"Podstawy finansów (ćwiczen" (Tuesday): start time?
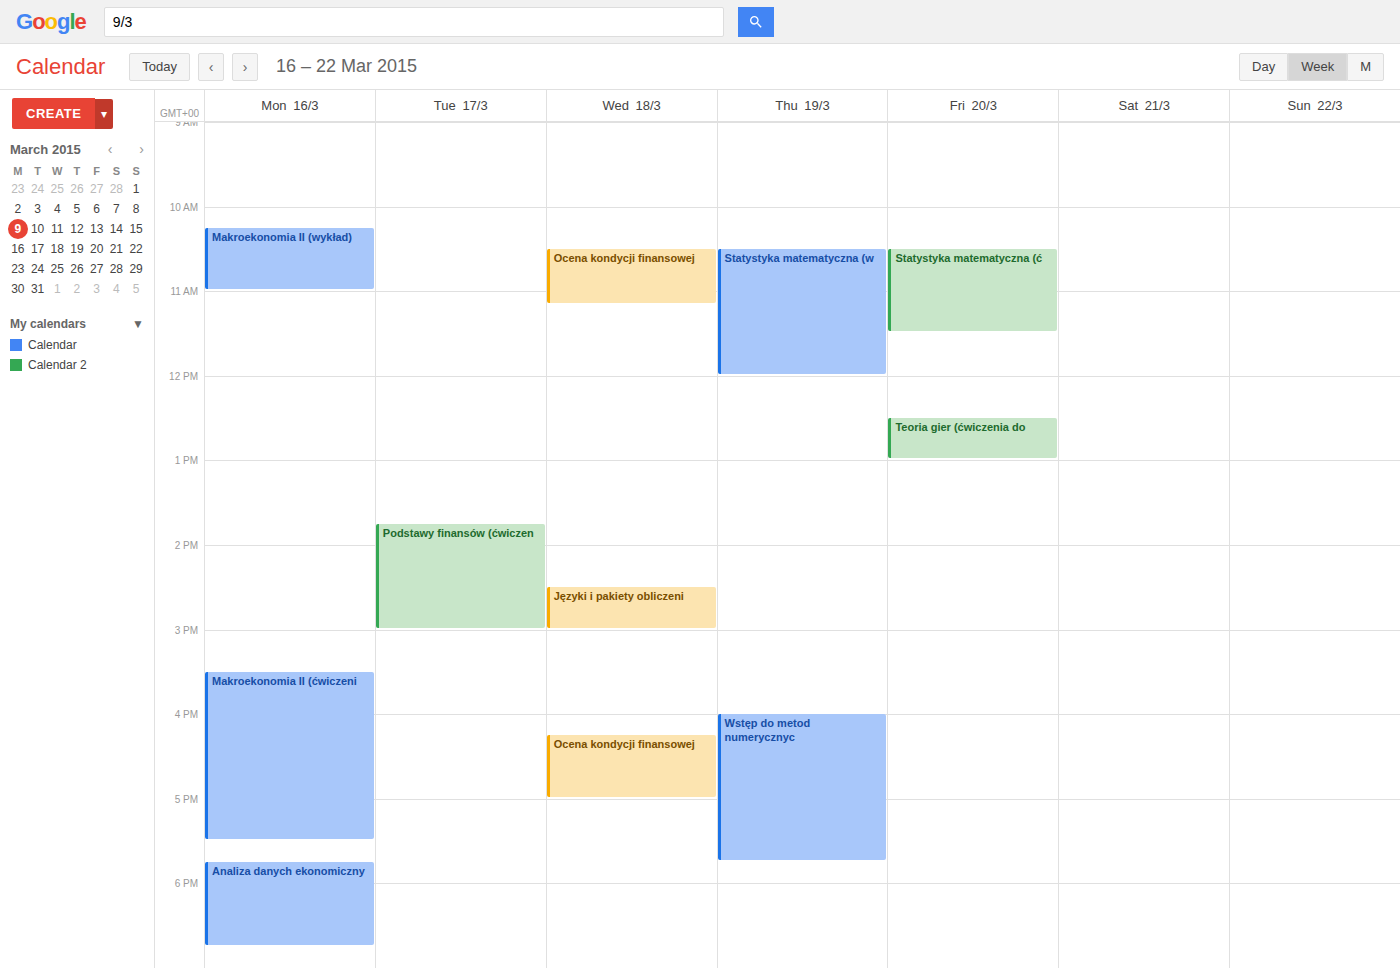
1:45 PM